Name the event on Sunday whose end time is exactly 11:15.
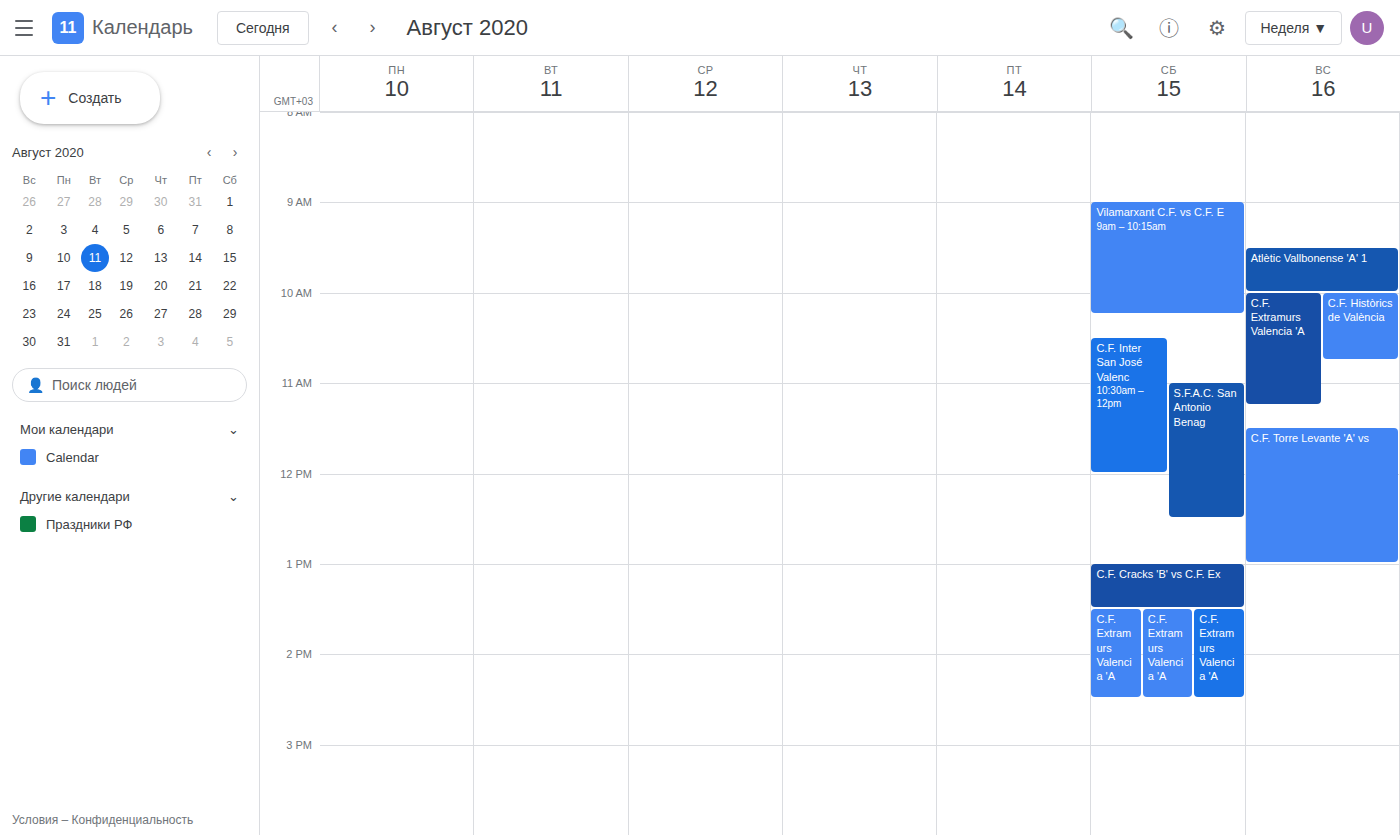
"C.F. Extramurs Valencia 'A"